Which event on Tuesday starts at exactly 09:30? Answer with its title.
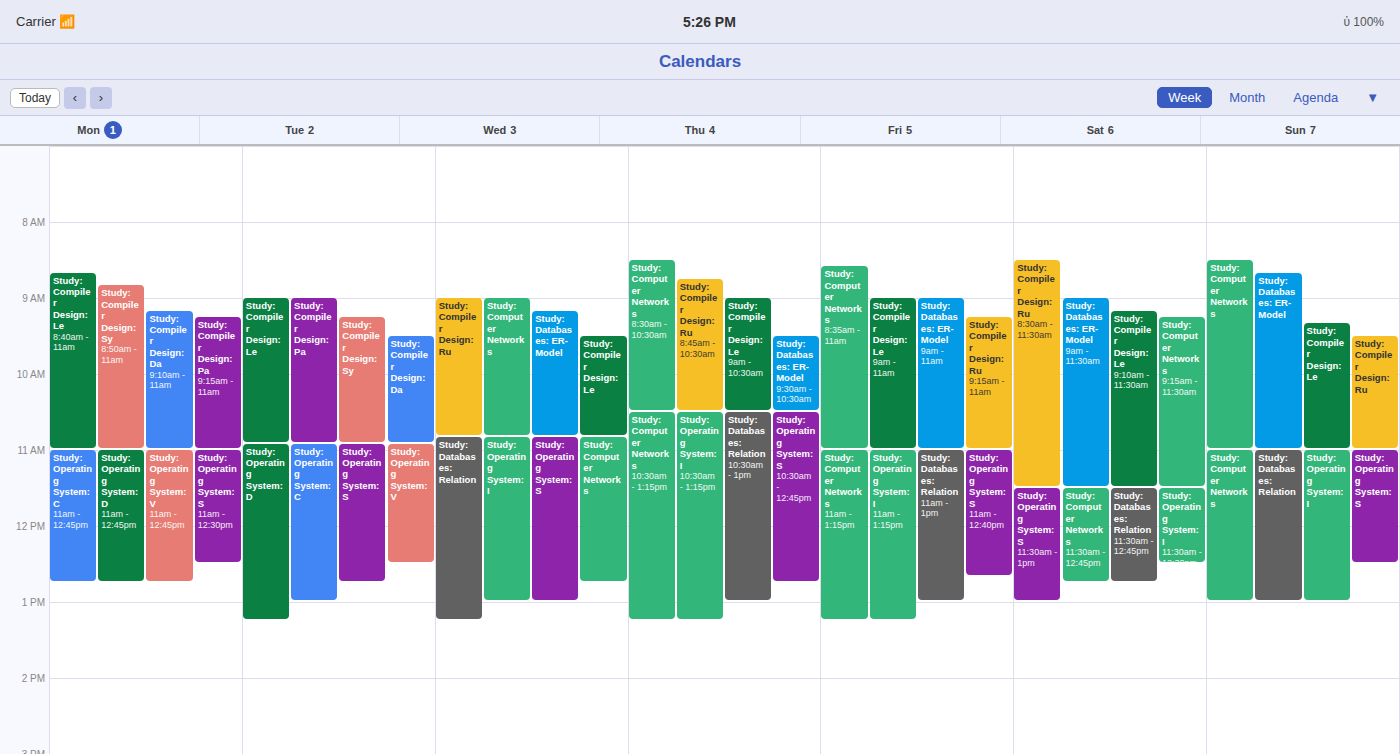
"Study: Compiler Design: Da"